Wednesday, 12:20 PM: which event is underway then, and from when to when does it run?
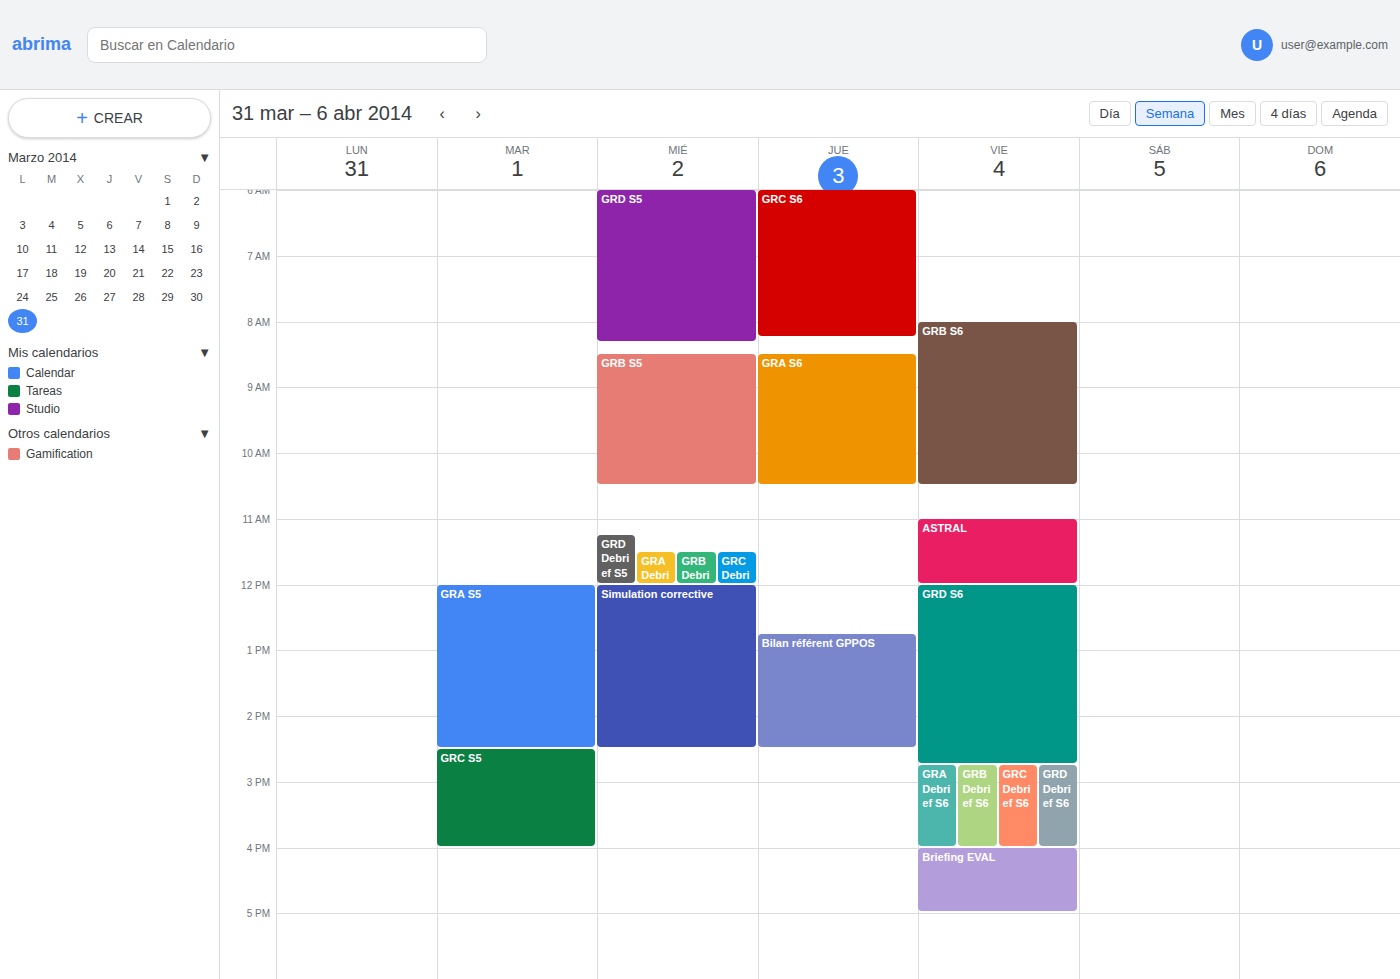
"Simulation corrective", 12:00 PM to 2:30 PM